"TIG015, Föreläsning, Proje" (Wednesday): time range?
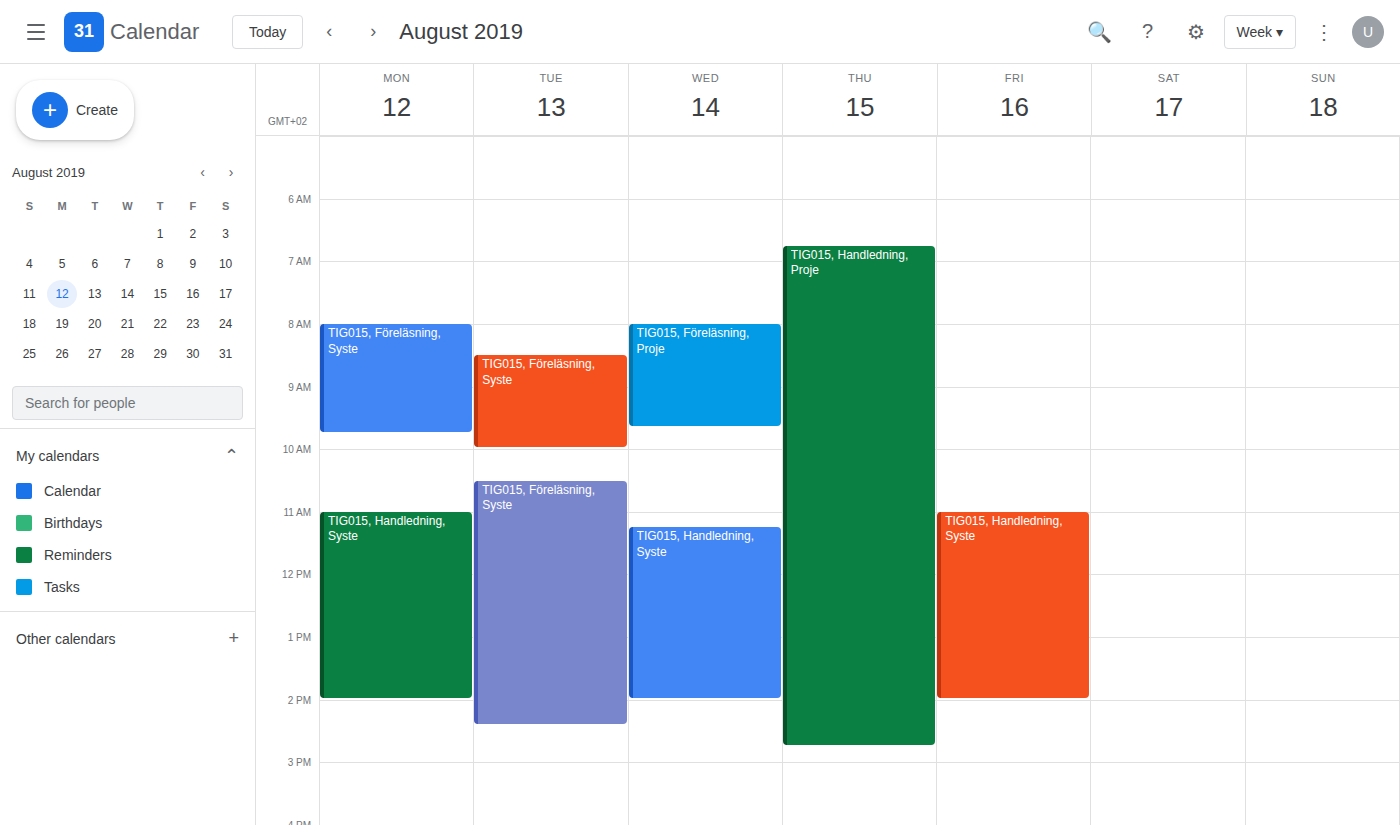
08:00 to 09:40